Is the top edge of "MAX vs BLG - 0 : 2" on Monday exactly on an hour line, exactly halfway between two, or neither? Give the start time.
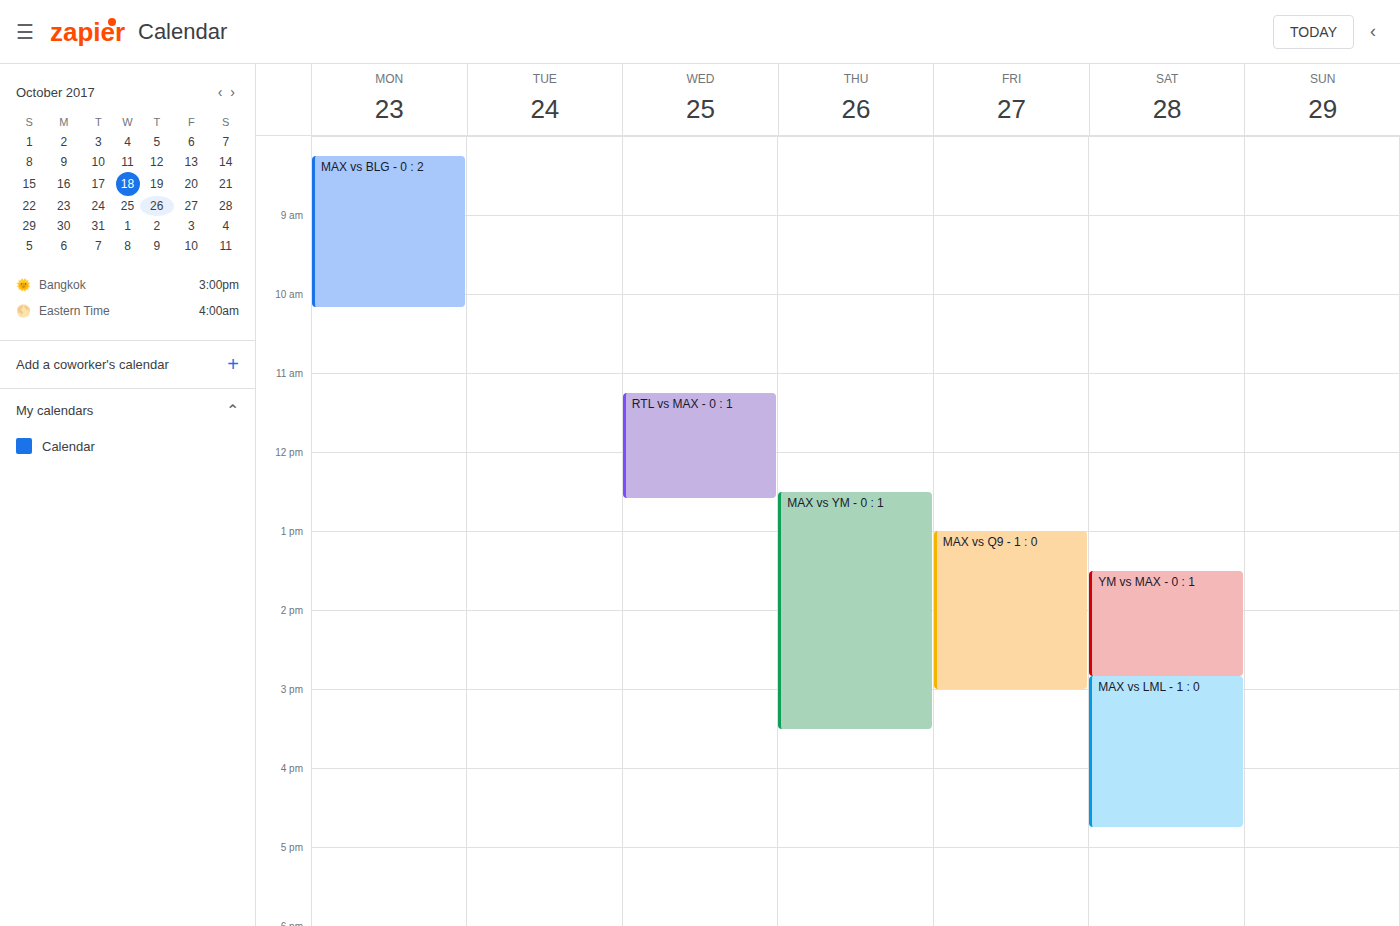
8:15 AM -- neither: a quarter of the way from the 8 AM line to the 9 AM line.